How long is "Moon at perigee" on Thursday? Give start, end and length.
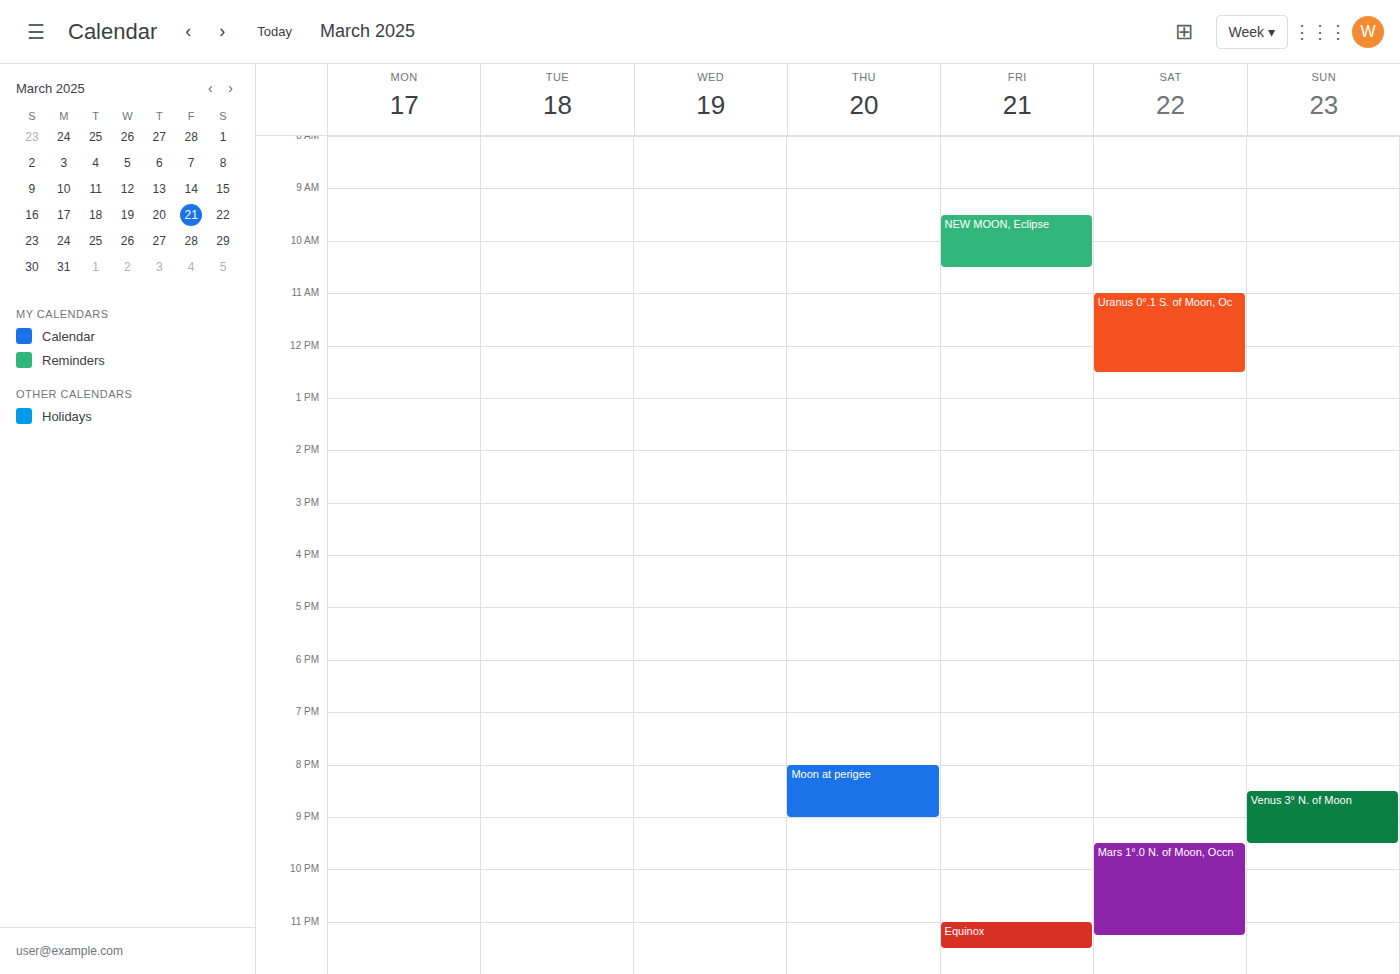
8:00 PM to 9:00 PM, 1 hour